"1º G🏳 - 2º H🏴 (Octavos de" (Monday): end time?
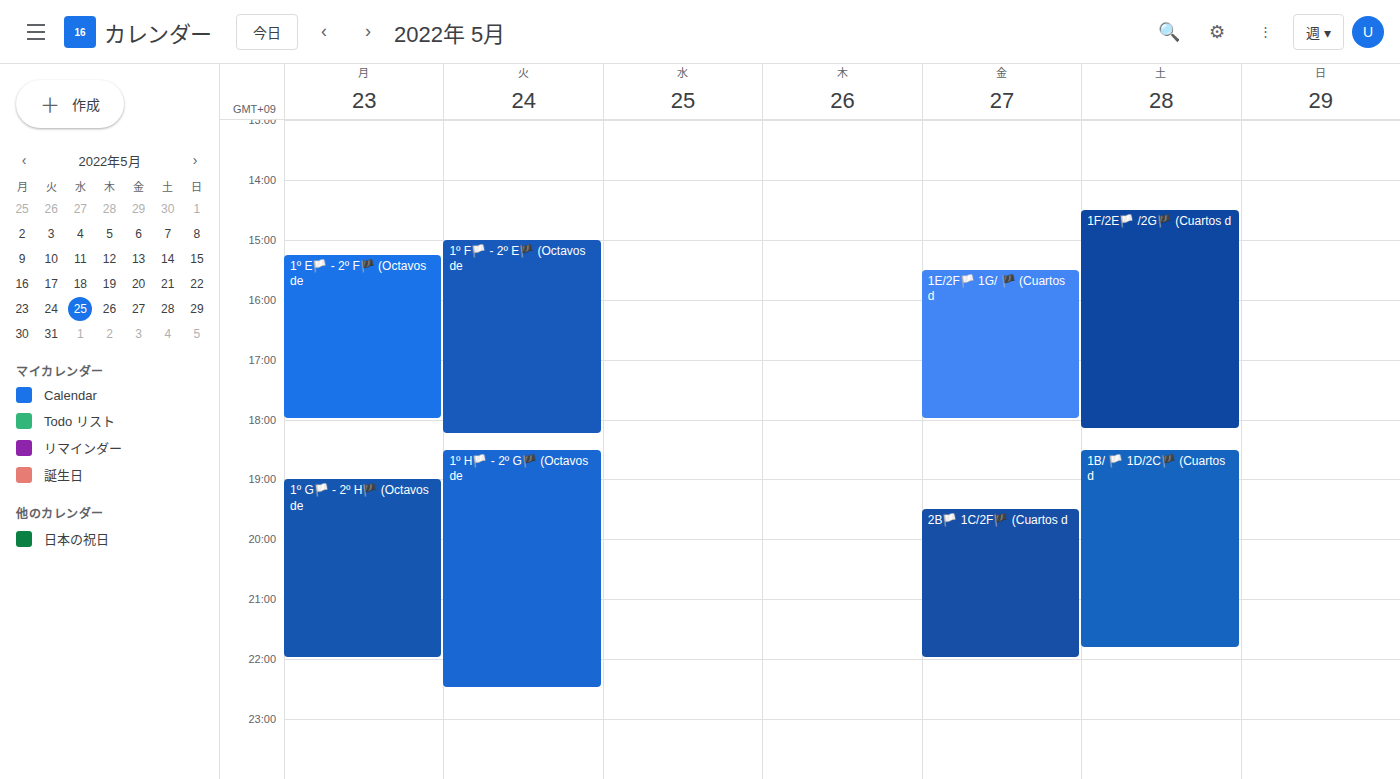
10:00 PM